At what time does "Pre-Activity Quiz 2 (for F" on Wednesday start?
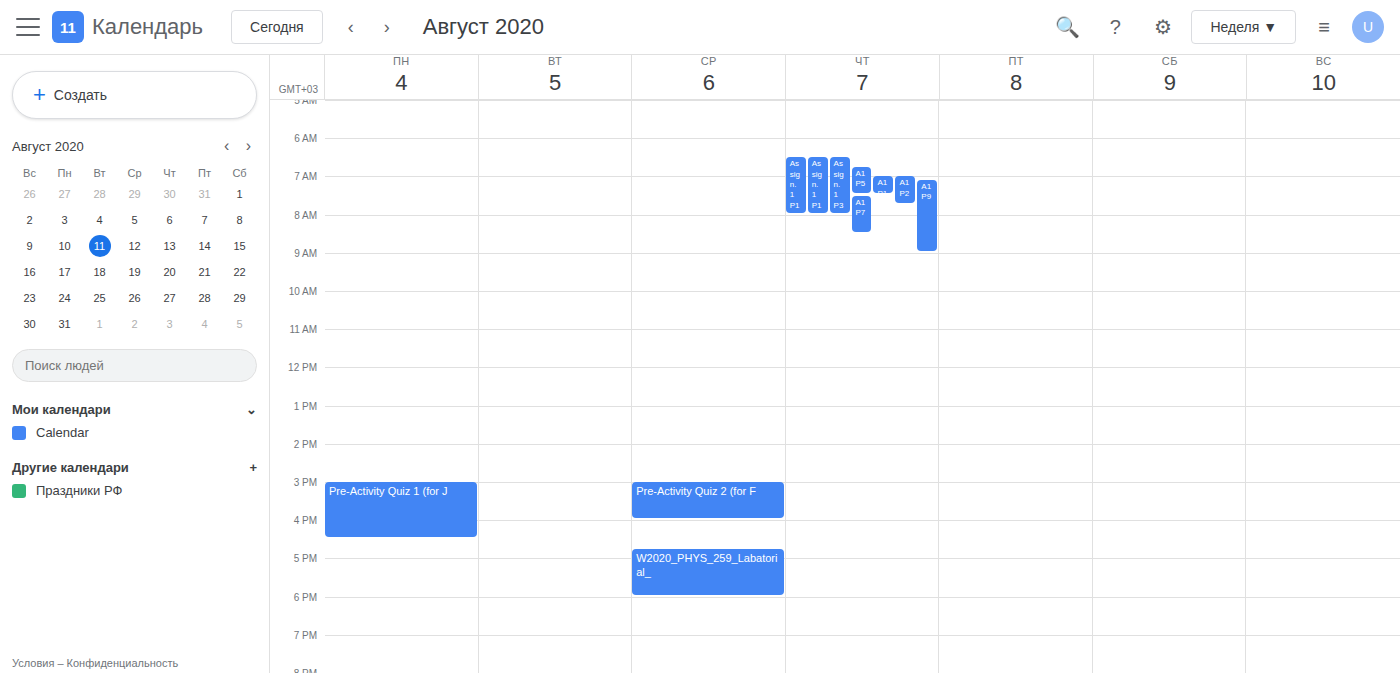
3:00 PM